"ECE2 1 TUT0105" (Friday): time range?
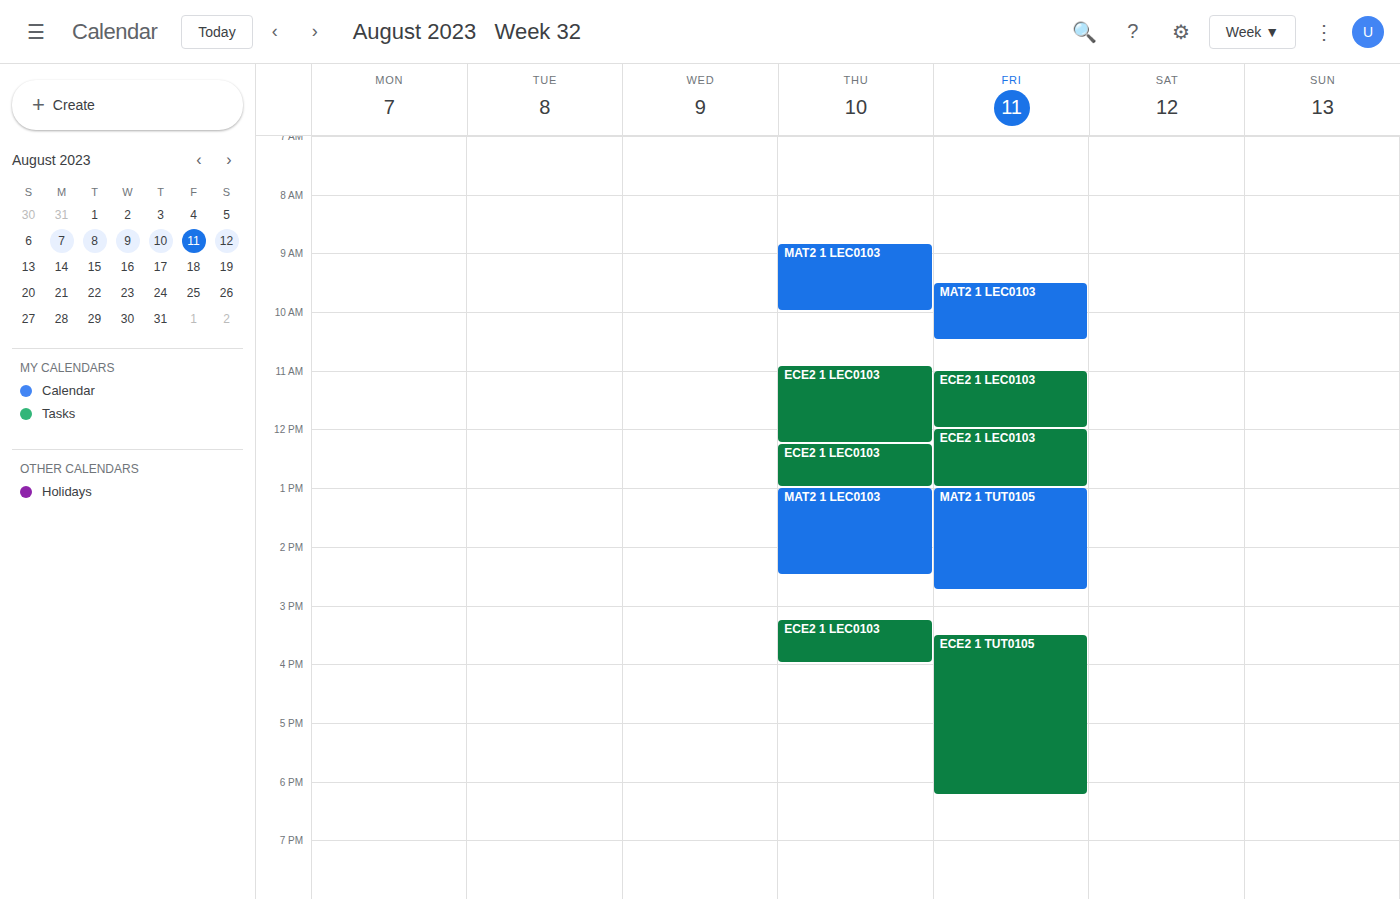
3:30 PM to 6:15 PM